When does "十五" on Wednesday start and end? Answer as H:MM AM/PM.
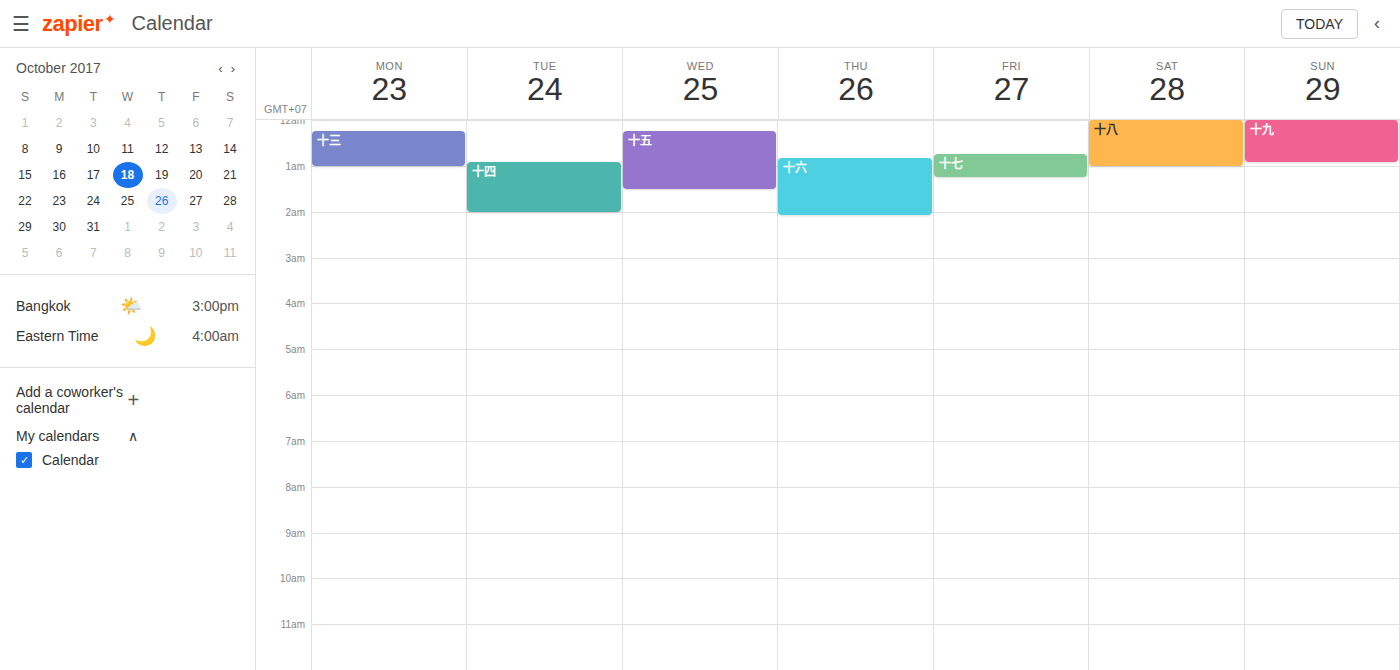
12:15 AM to 1:30 AM